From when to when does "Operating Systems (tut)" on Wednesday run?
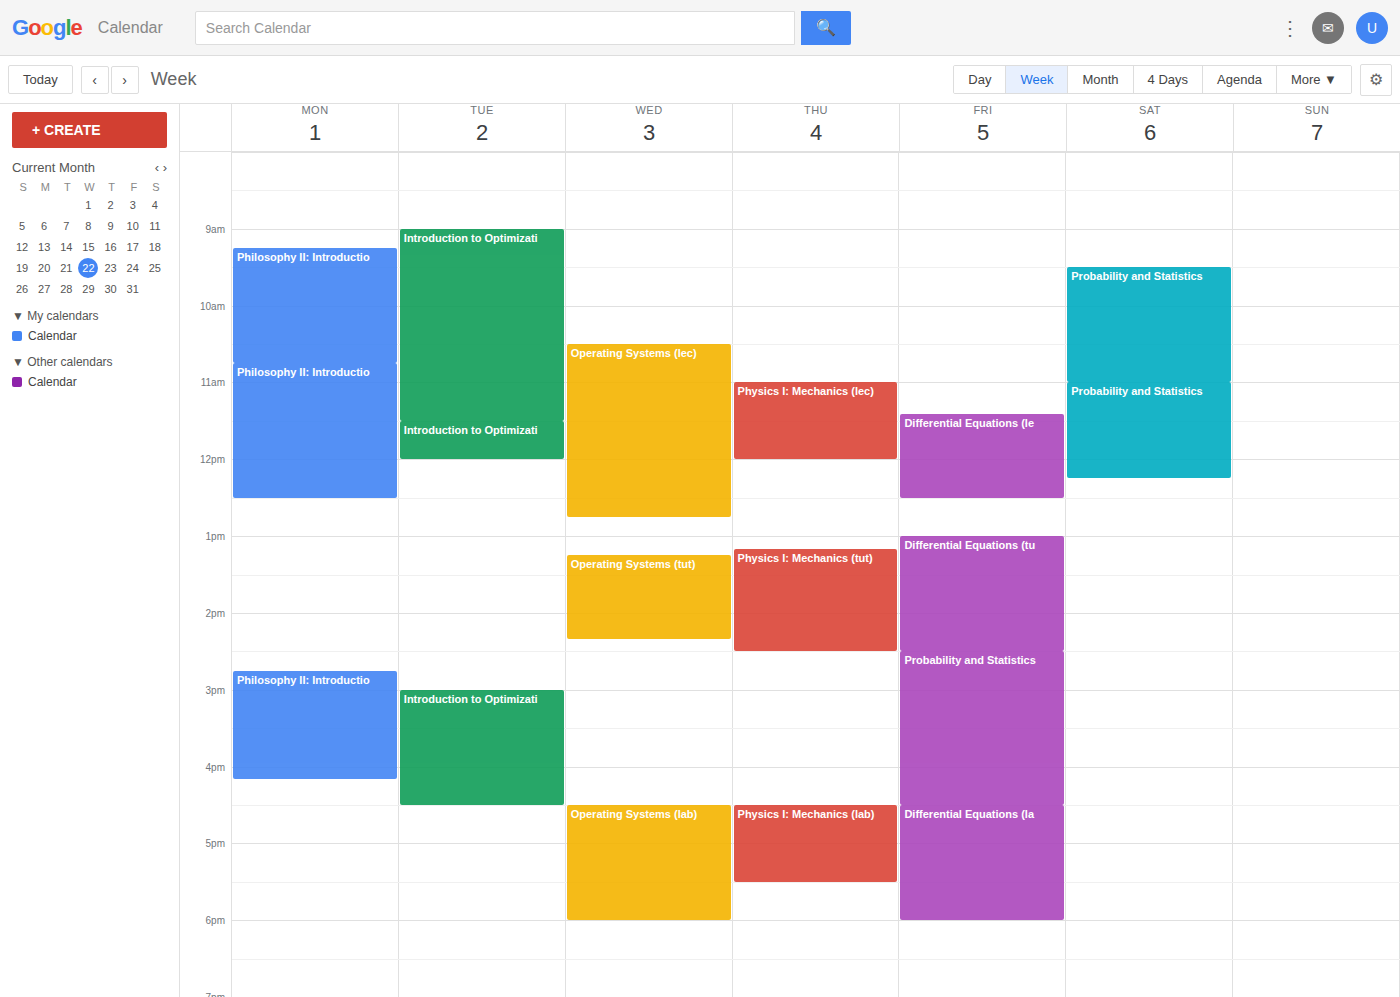
1:15 PM to 2:20 PM